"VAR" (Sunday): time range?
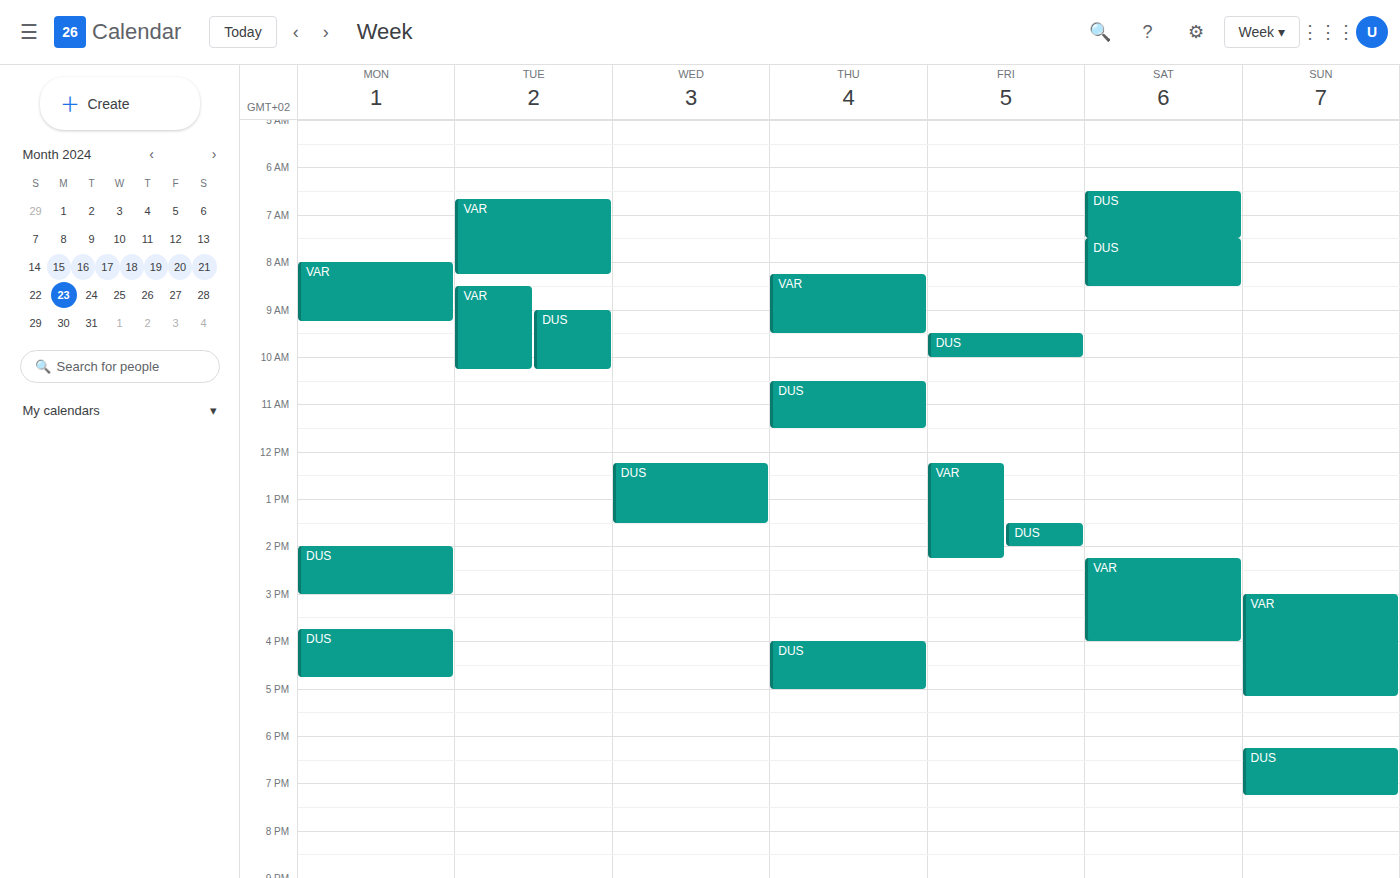
3:00 PM to 5:10 PM